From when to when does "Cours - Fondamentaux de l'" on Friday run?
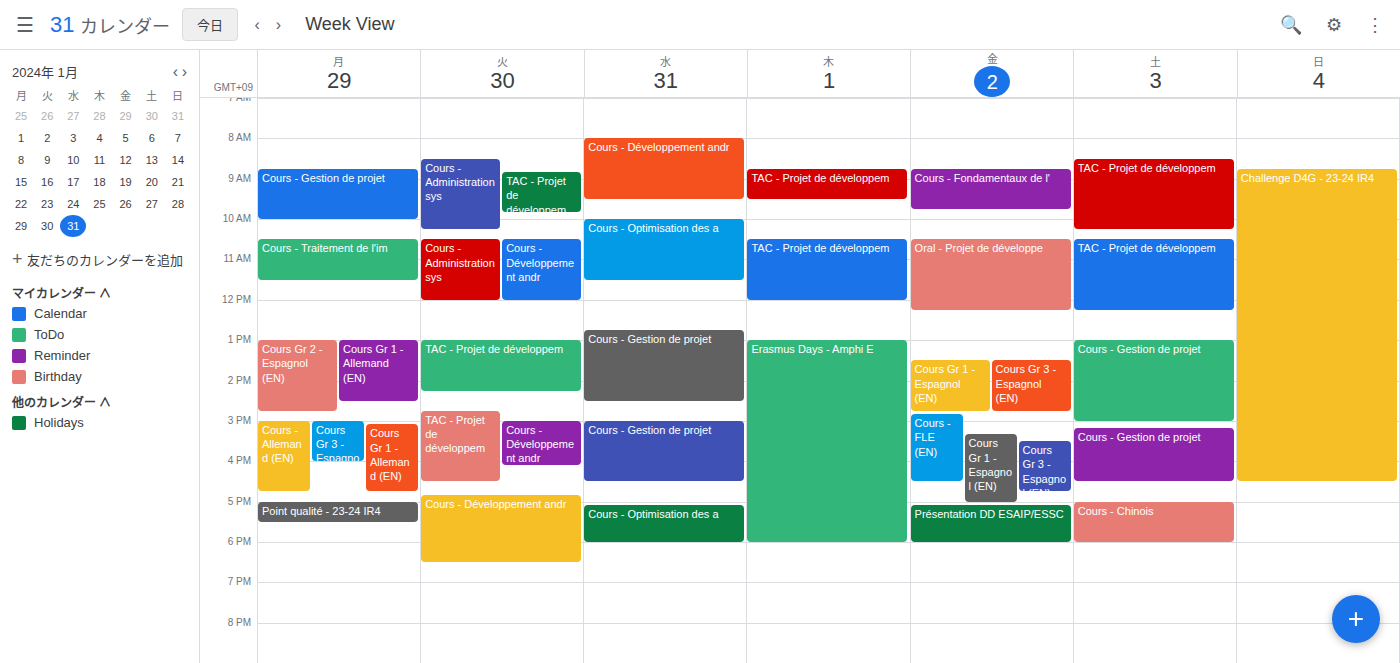
8:45 AM to 9:45 AM